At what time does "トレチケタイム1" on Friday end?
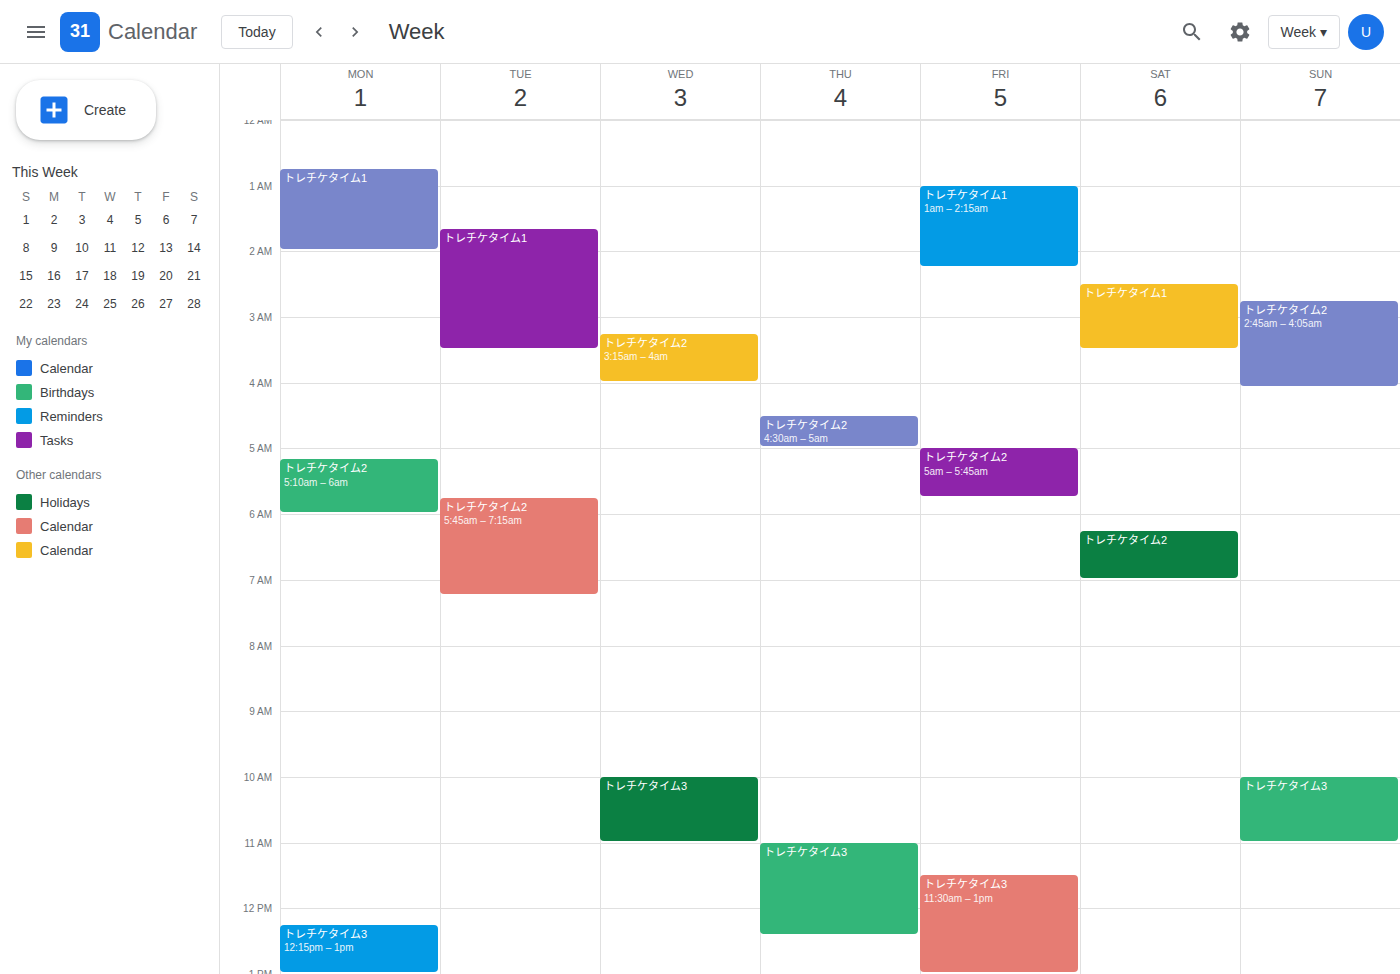
2:15 AM